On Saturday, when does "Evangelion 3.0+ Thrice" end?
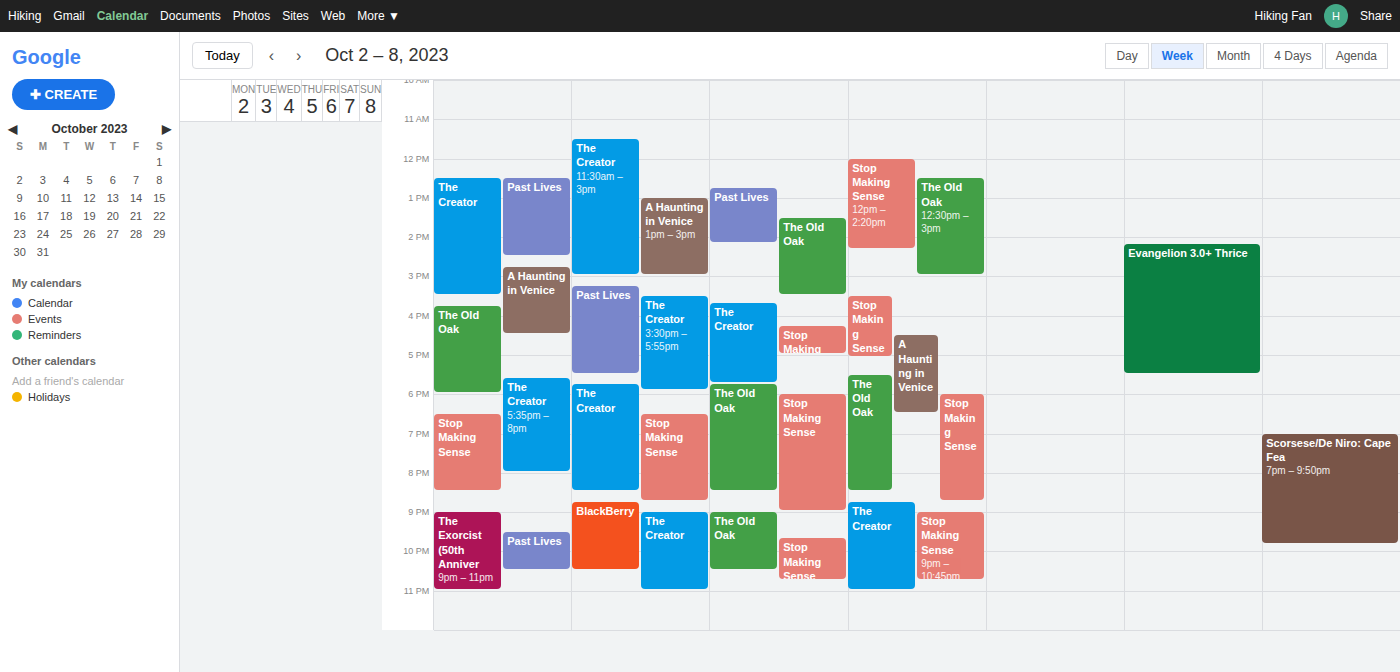
5:30 PM